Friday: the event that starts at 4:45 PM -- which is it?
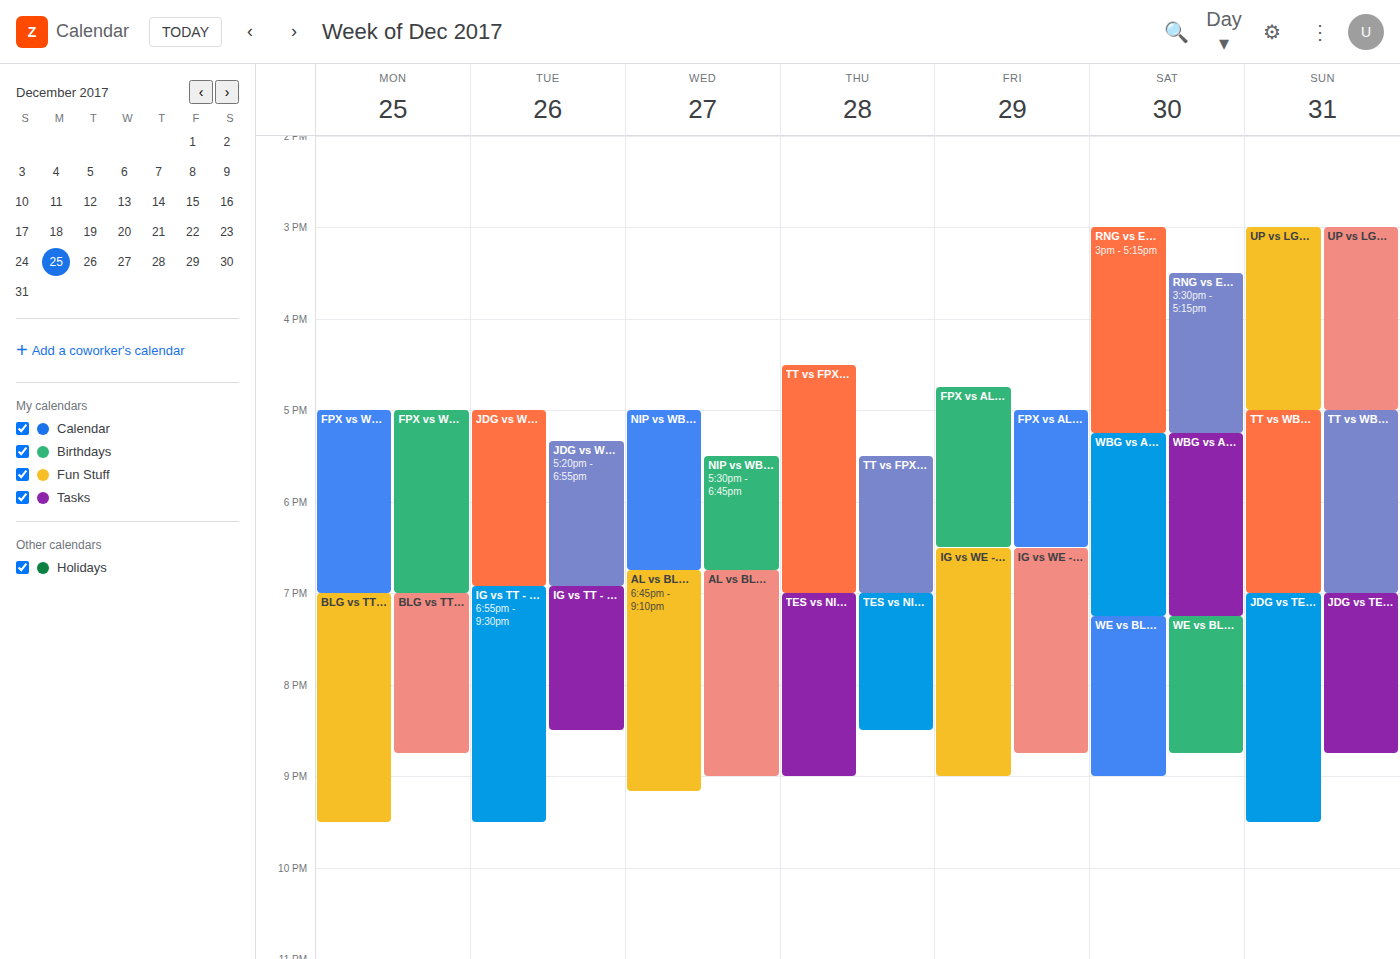
"FPX vs AL - 2 : 1"